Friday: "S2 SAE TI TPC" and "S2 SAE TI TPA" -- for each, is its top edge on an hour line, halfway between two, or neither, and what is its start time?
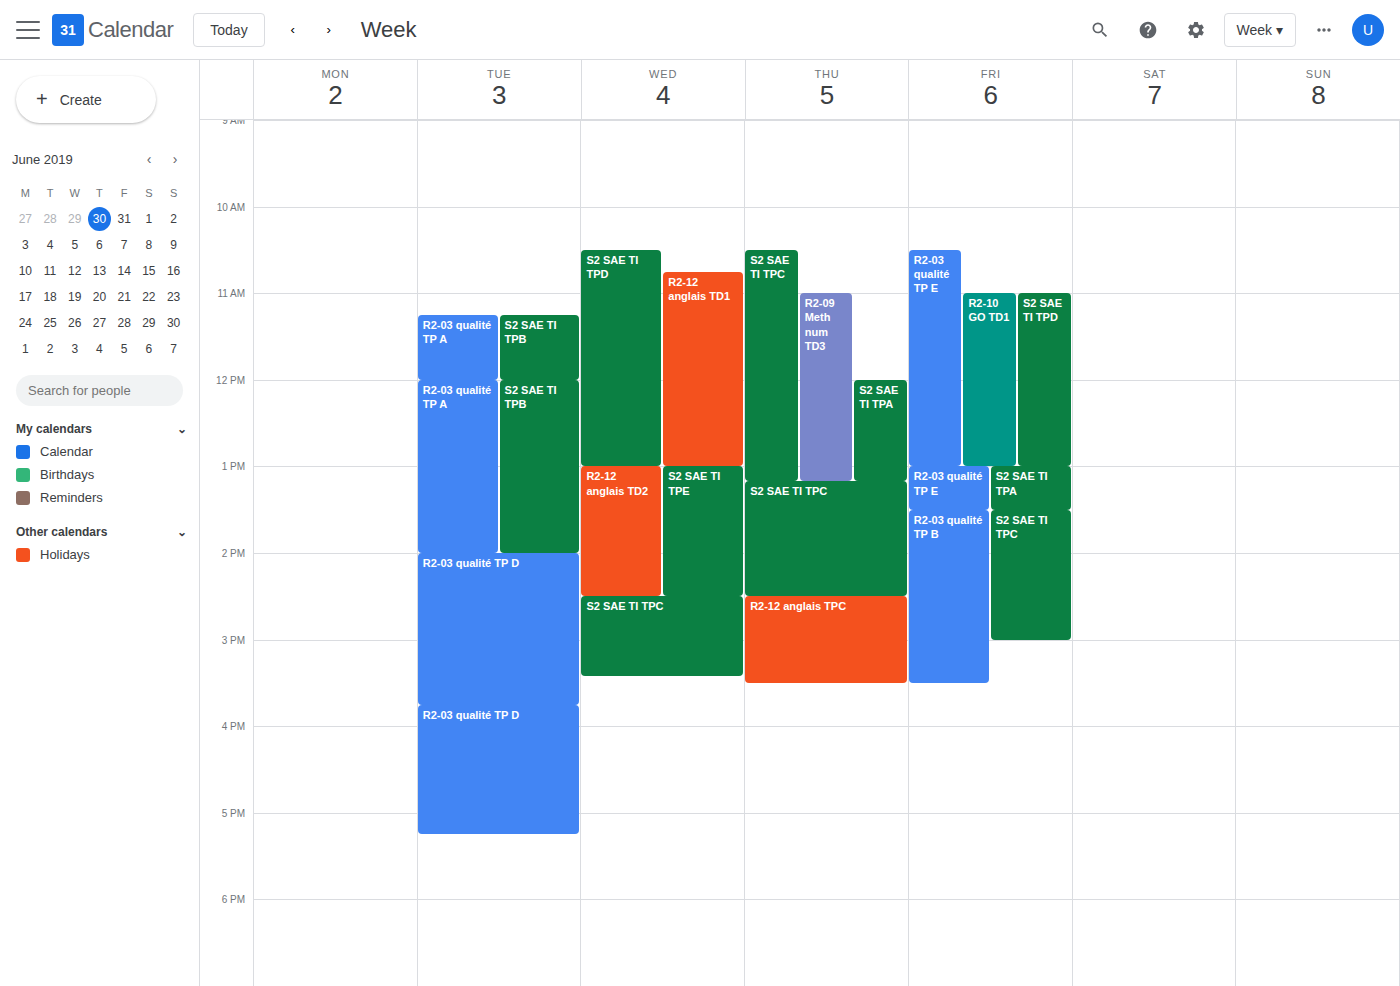
"S2 SAE TI TPC": 1:30 PM, halfway between the 1 PM and 2 PM lines. "S2 SAE TI TPA": 1:00 PM, exactly on the 1 PM line.